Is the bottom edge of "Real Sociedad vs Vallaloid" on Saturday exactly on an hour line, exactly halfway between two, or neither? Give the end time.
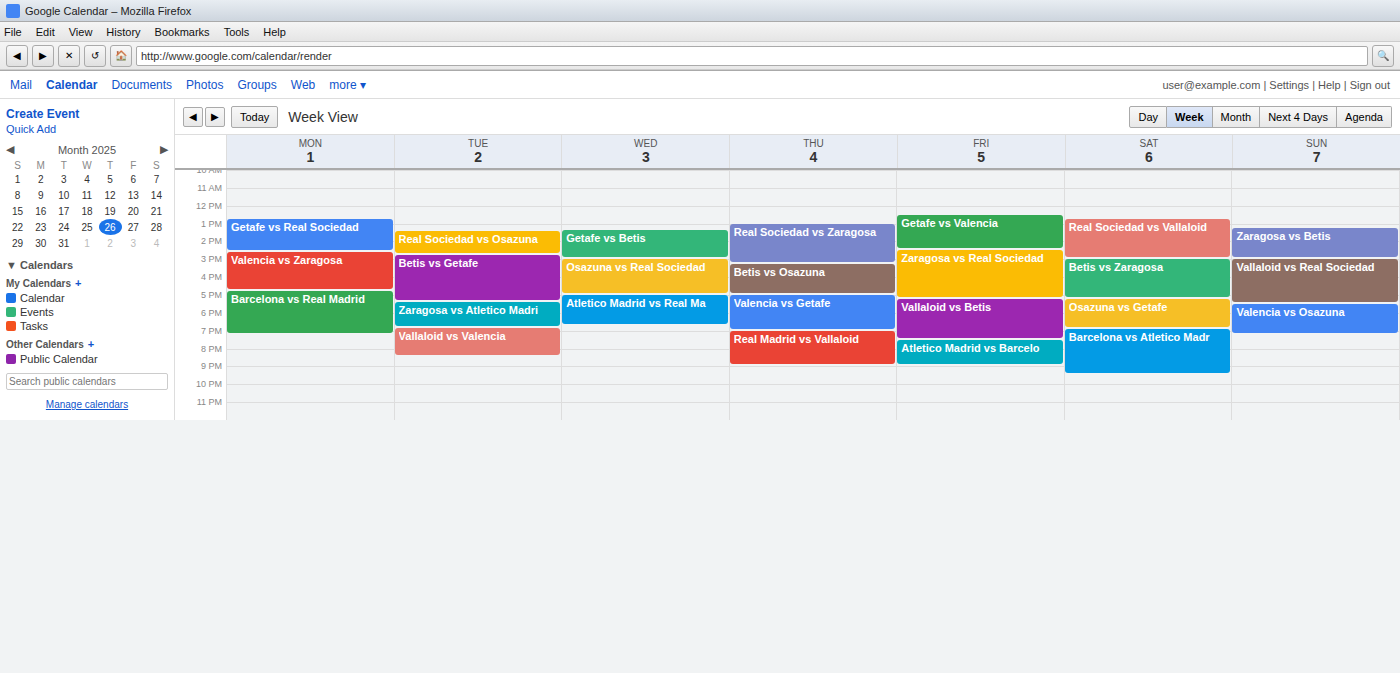
3:00 PM -- exactly on the 3 PM line.